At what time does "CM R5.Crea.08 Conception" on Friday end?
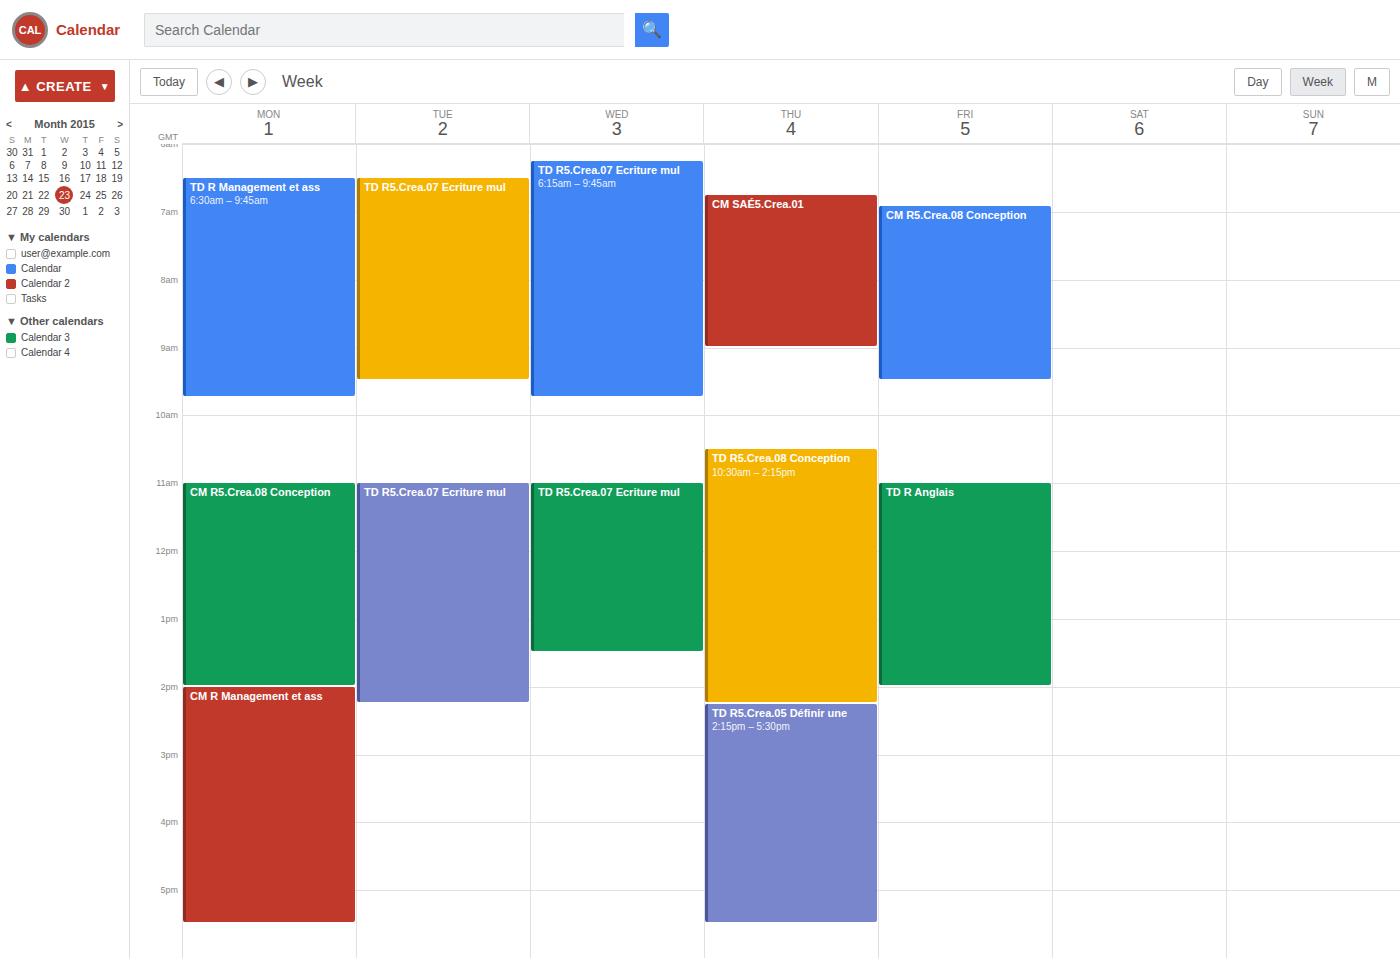
9:30 AM